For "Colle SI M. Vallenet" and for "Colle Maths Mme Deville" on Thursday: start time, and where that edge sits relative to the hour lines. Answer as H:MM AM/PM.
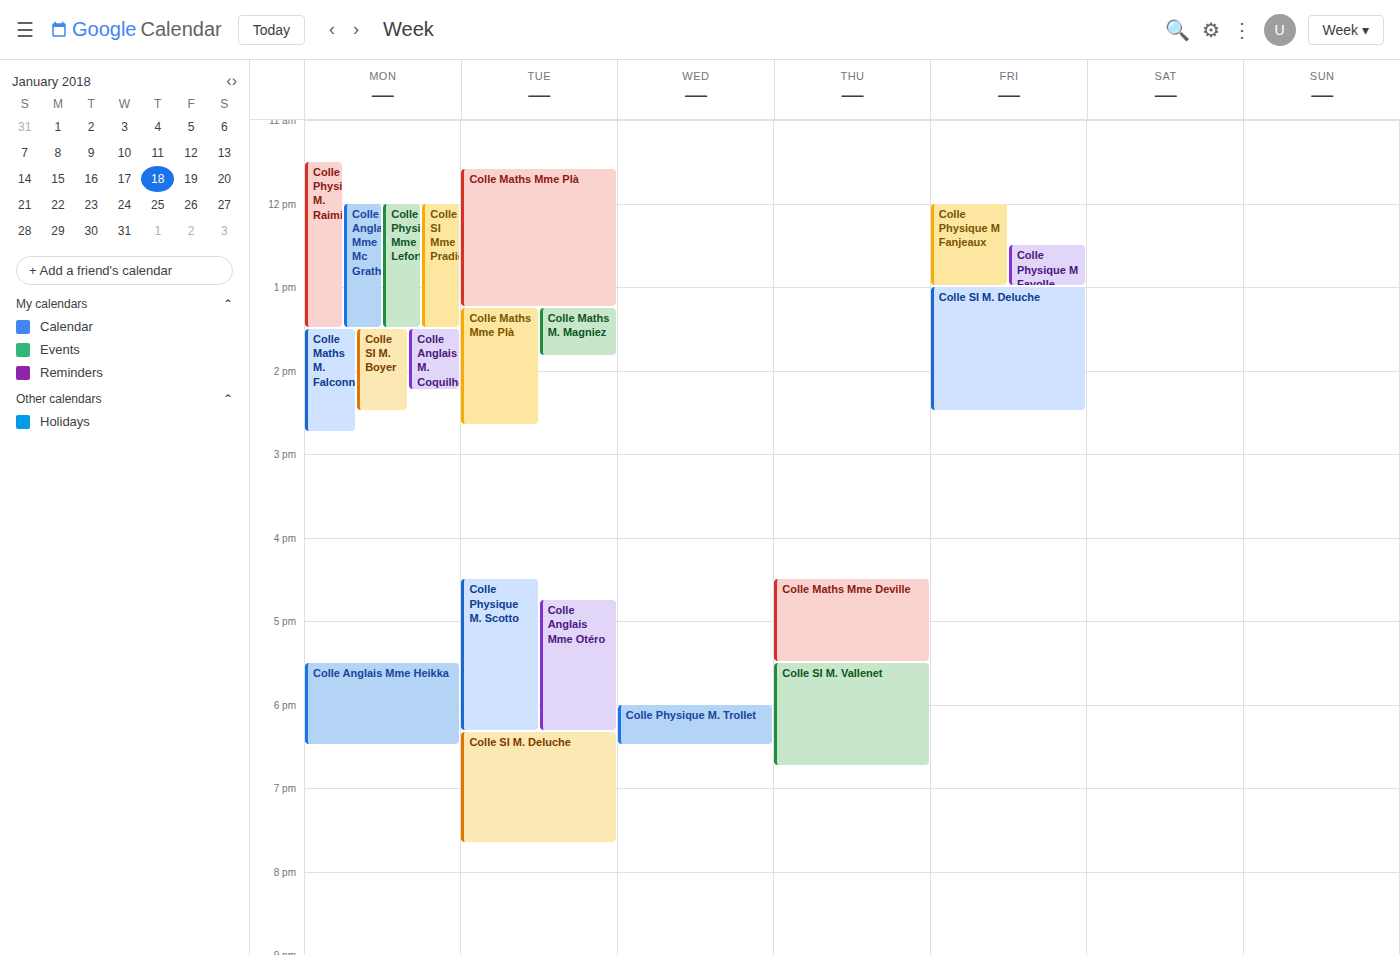
"Colle SI M. Vallenet": 5:30 PM, halfway between the 5 PM and 6 PM lines. "Colle Maths Mme Deville": 4:30 PM, halfway between the 4 PM and 5 PM lines.